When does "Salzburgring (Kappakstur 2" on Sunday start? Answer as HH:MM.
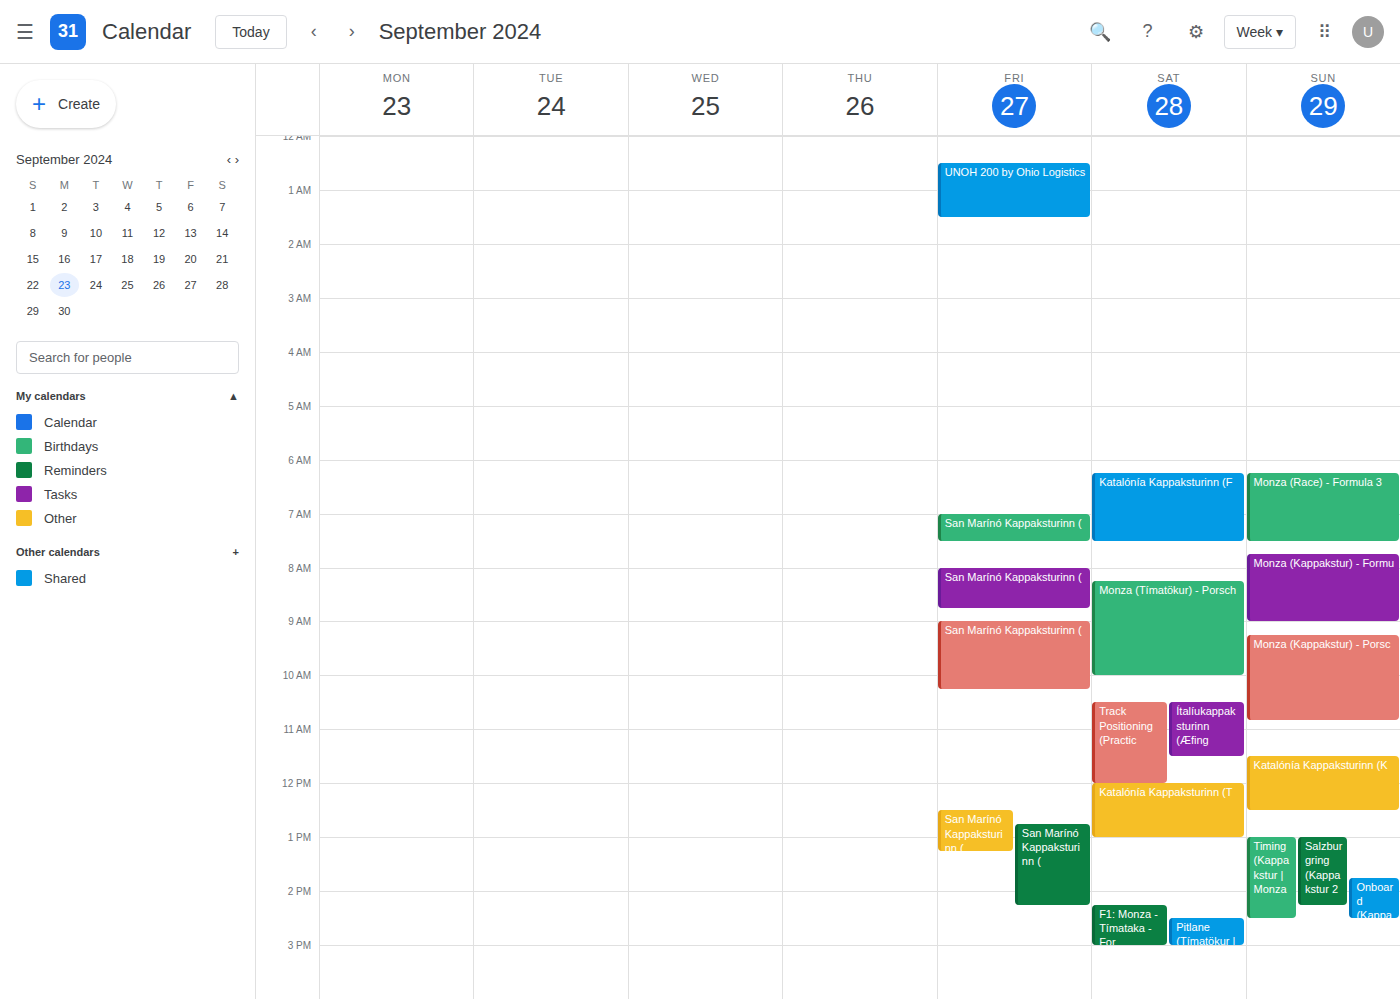
13:00